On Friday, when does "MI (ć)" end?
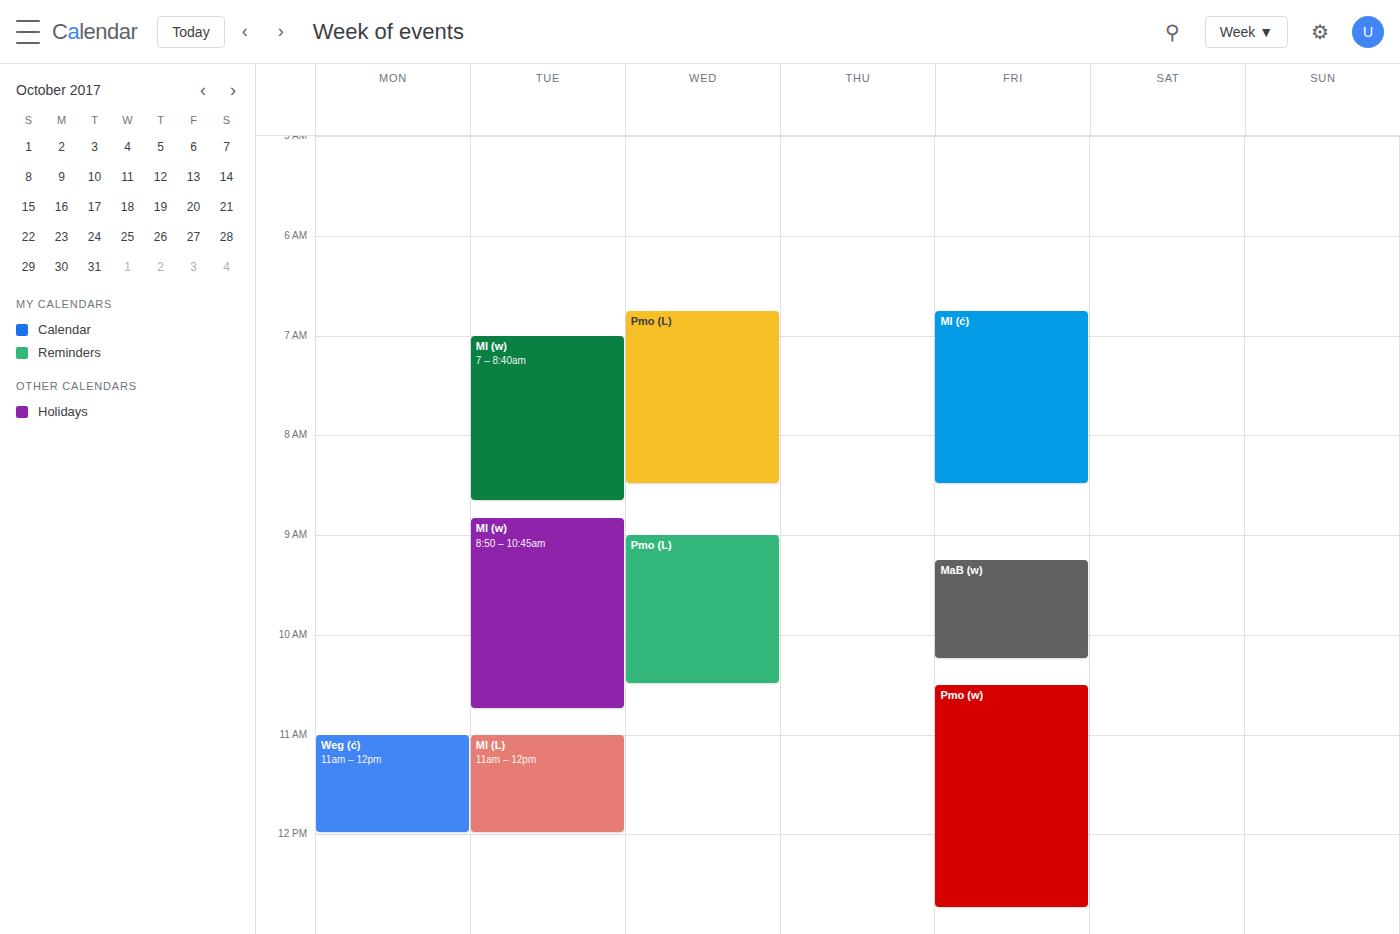
8:30 AM